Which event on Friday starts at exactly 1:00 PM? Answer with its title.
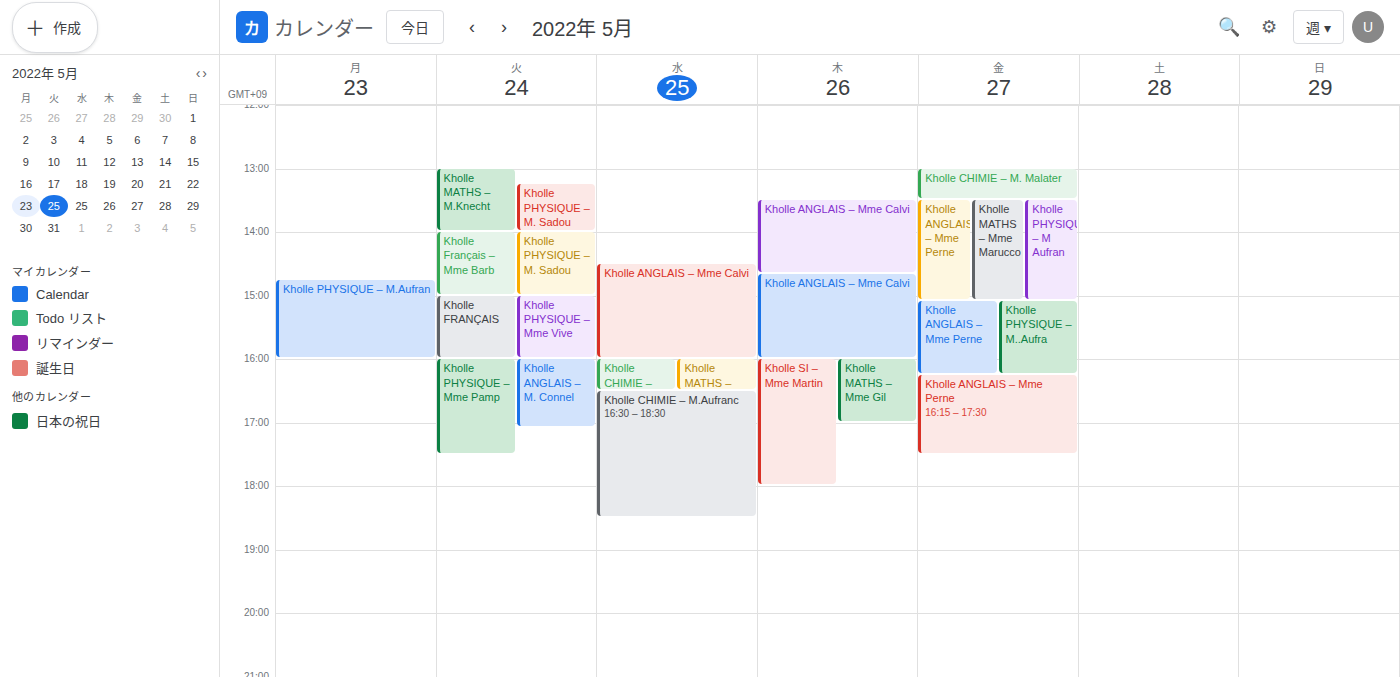
"Kholle CHIMIE – M. Malater"